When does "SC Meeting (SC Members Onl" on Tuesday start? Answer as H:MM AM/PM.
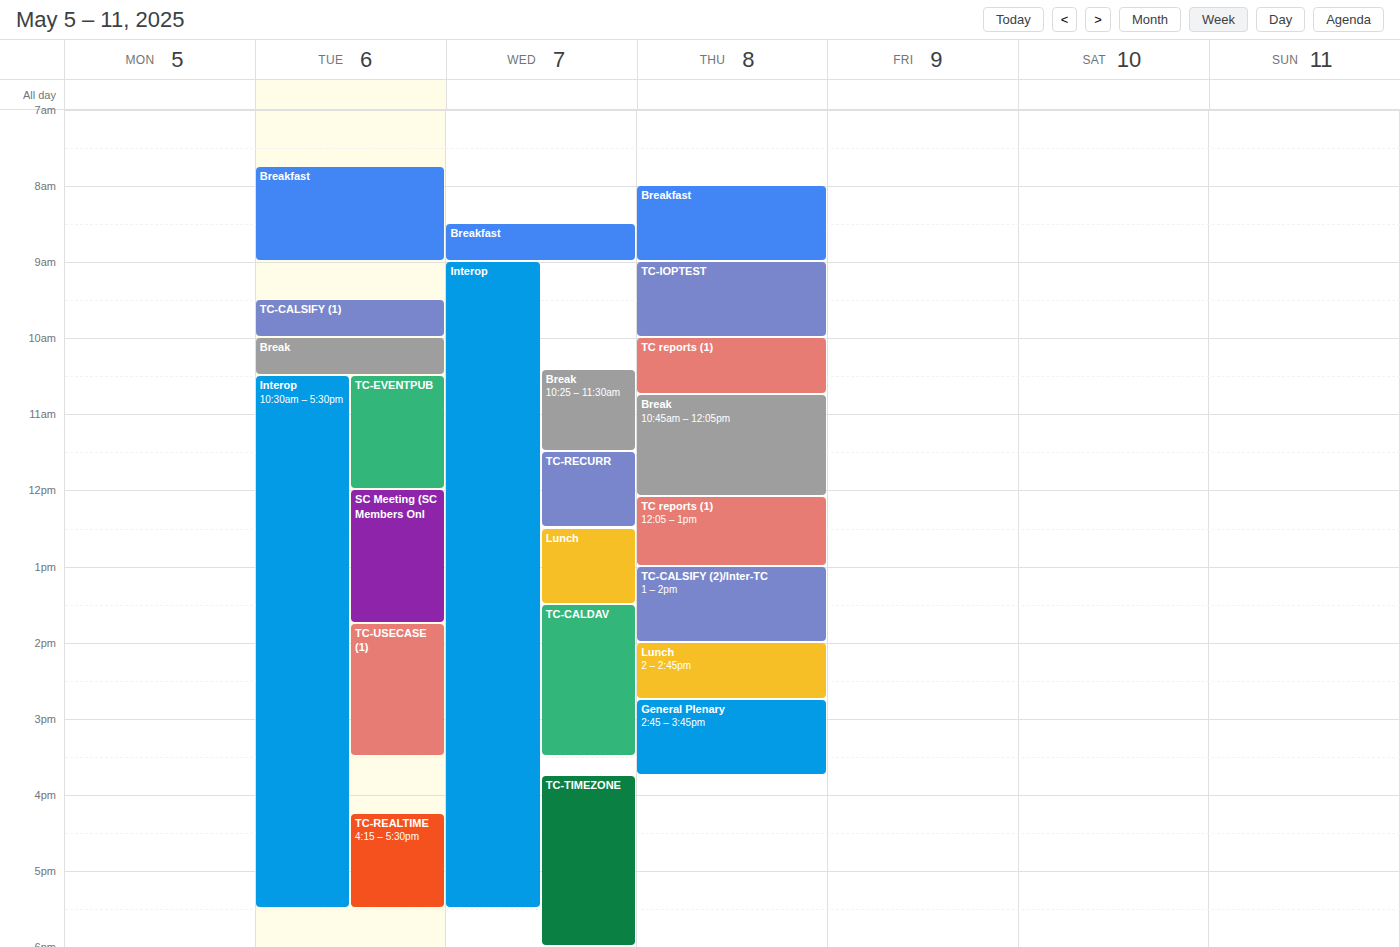
12:00 PM